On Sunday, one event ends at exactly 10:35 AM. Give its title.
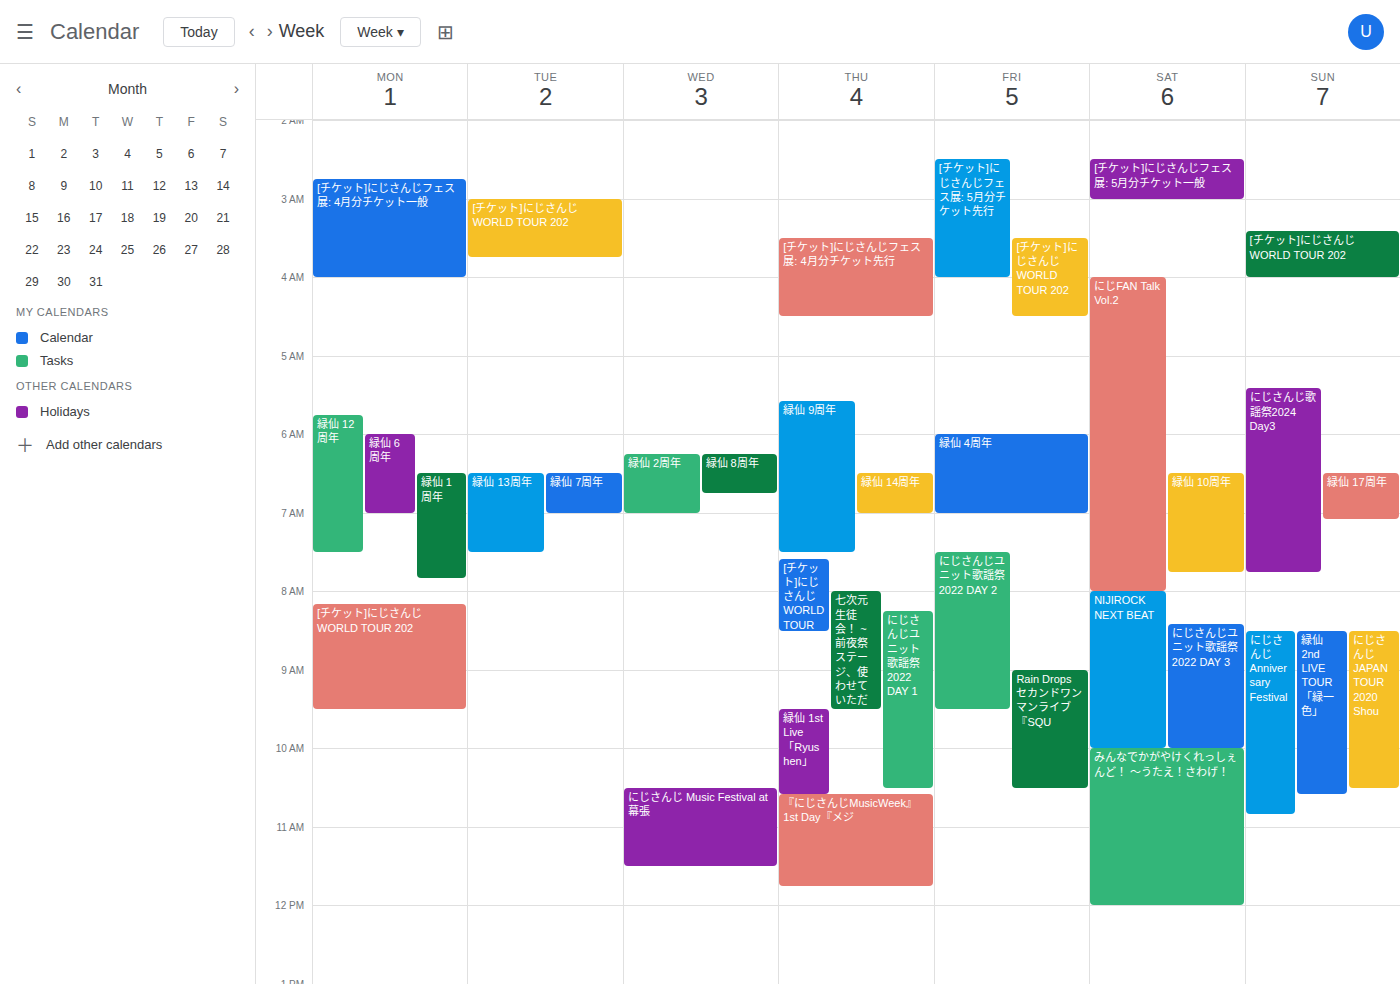
"緑仙 2nd LIVE TOUR「緑一色」"